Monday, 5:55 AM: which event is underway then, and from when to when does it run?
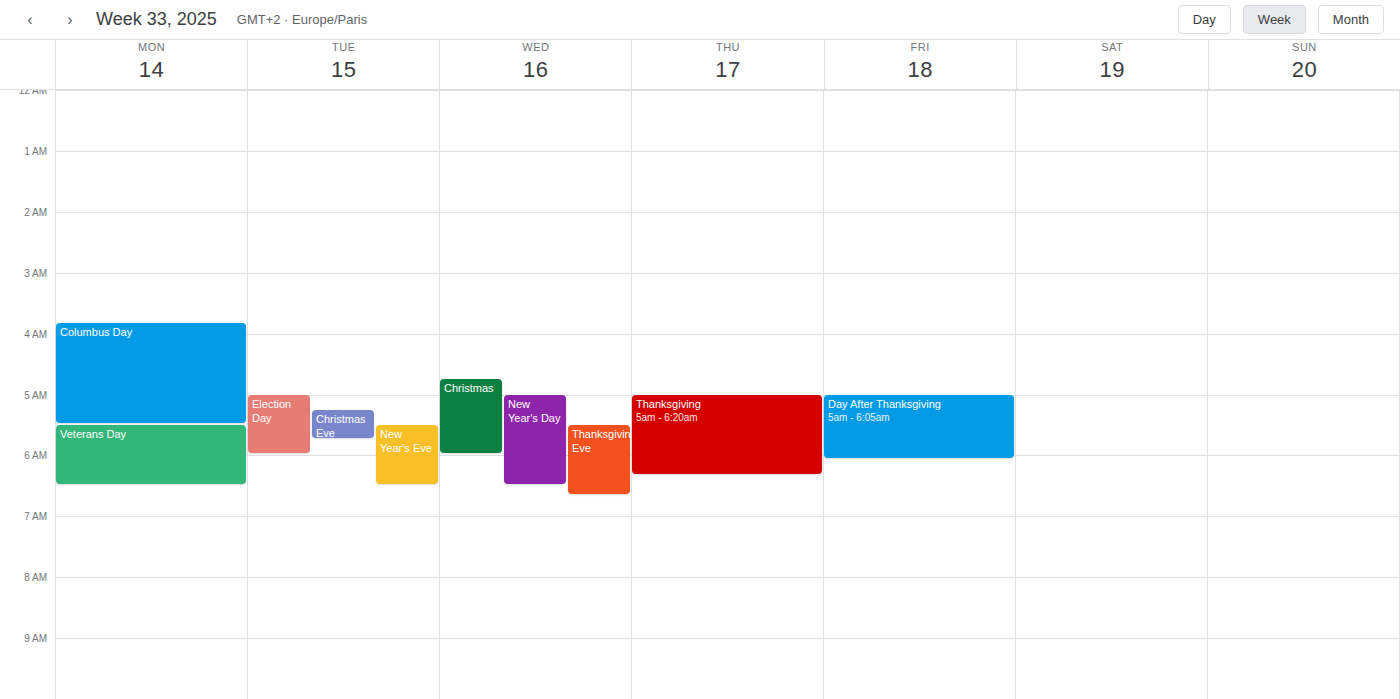
"Veterans Day", 5:30 AM to 6:30 AM